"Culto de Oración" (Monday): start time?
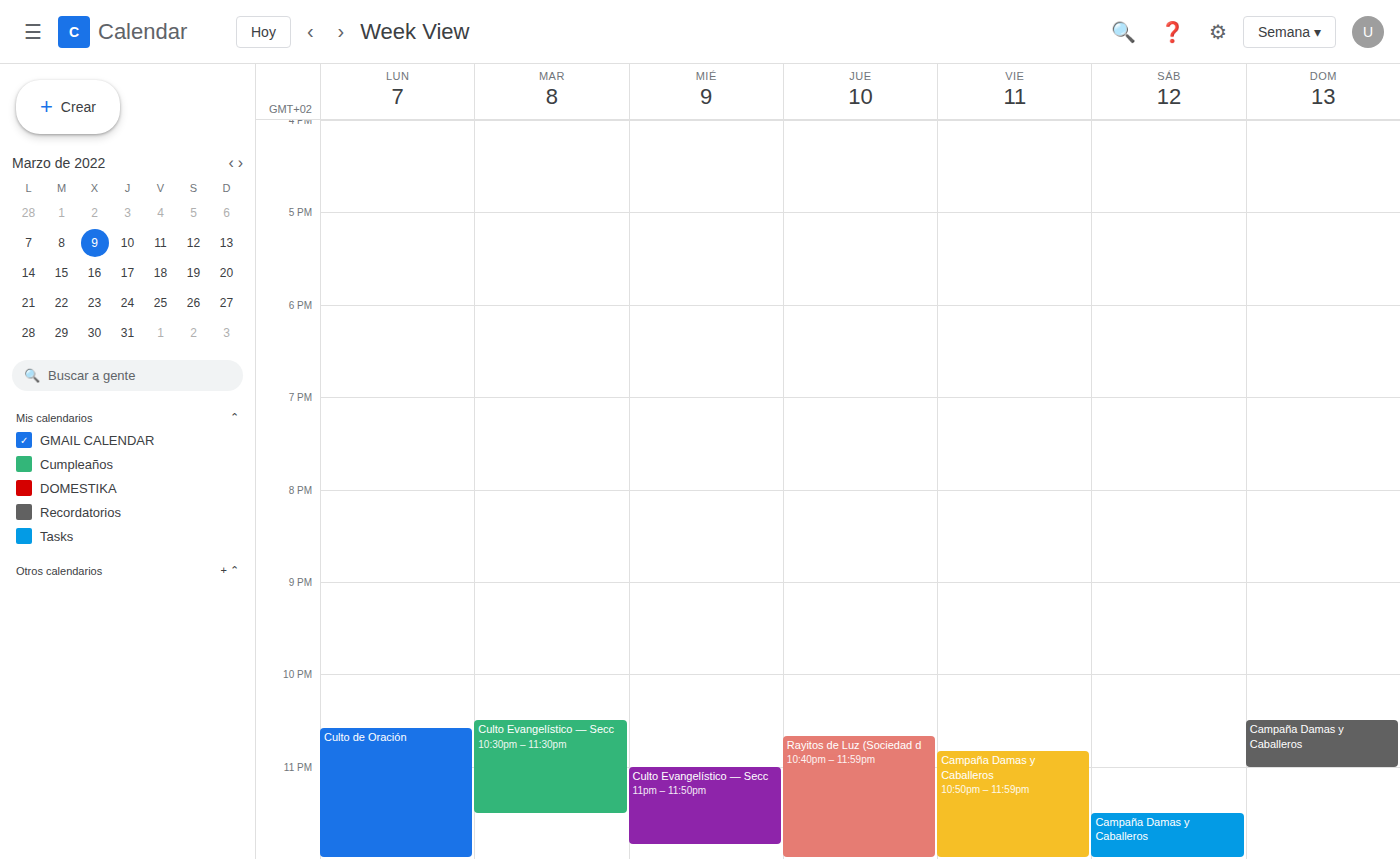
10:35 PM